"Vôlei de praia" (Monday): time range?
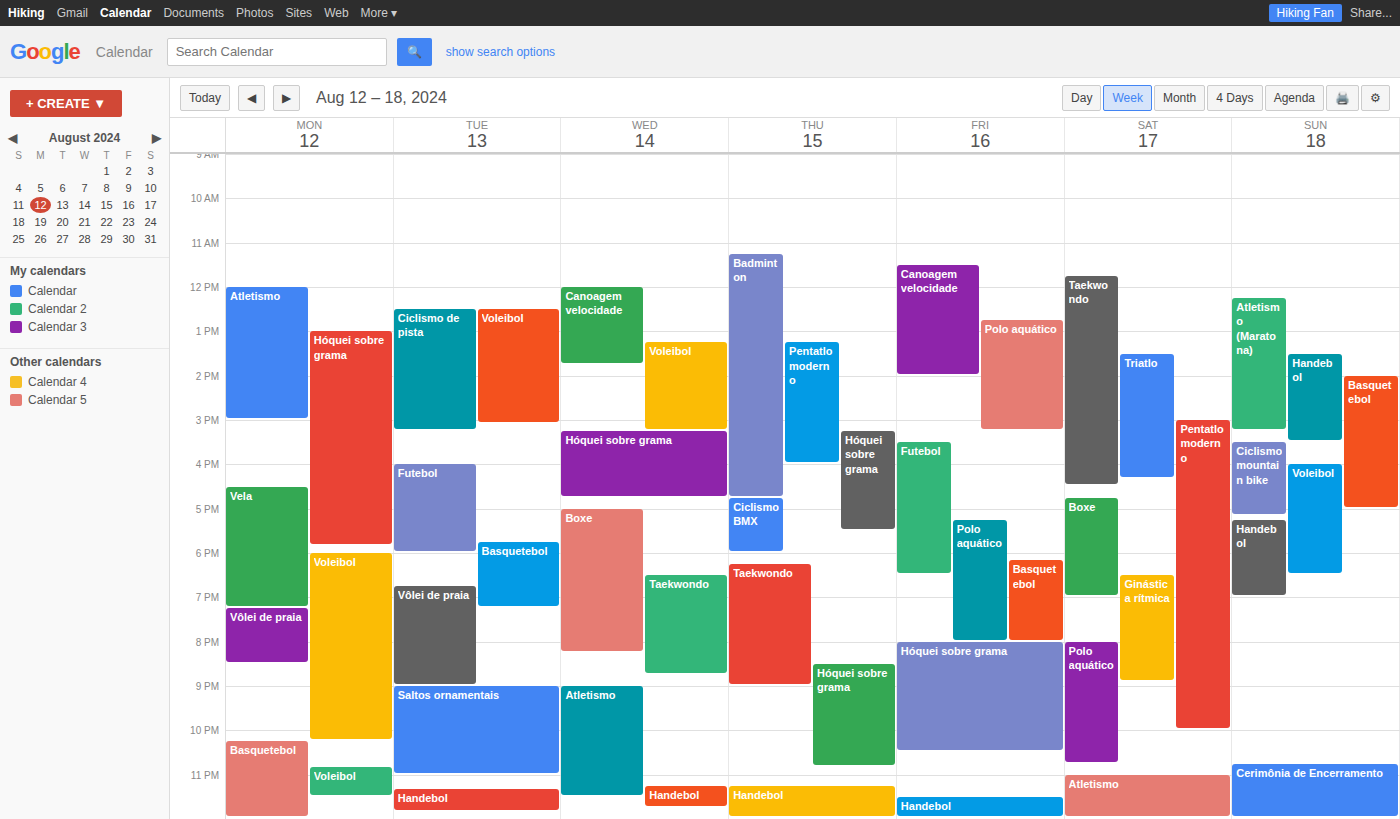
7:15 PM to 8:30 PM